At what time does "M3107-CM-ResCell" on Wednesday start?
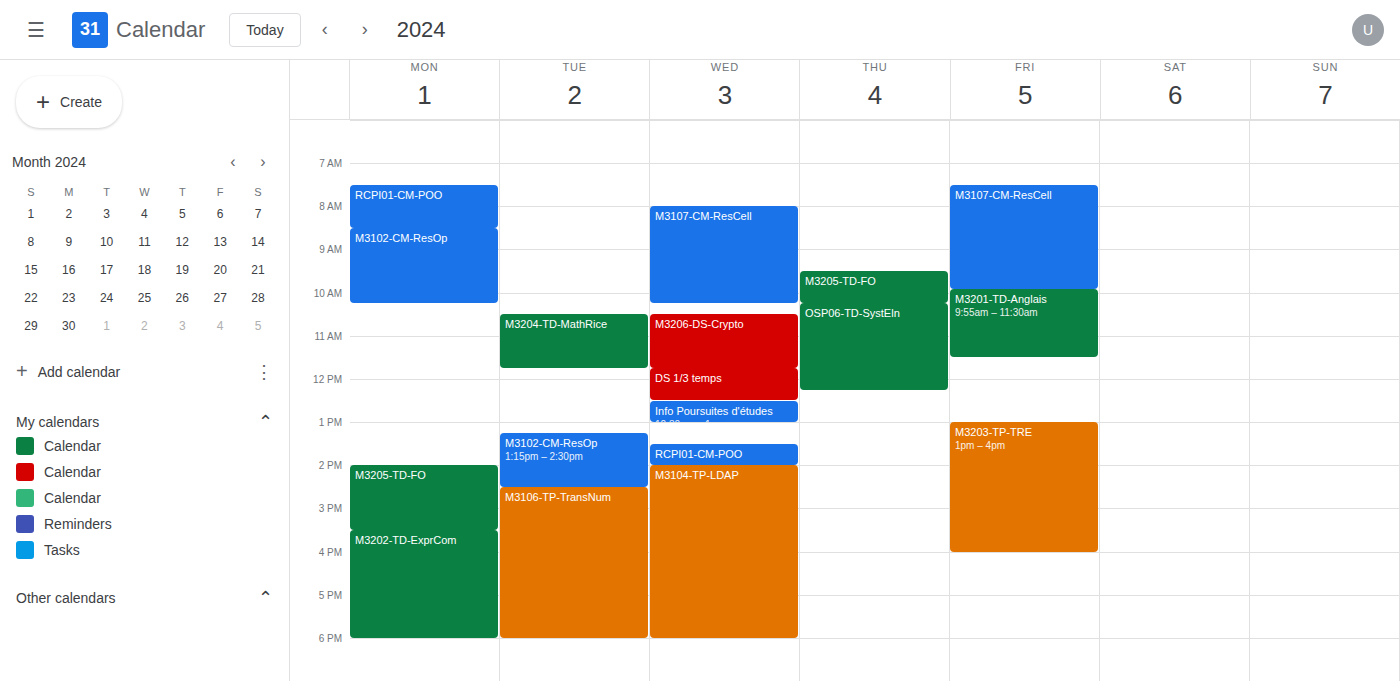
8:00 AM